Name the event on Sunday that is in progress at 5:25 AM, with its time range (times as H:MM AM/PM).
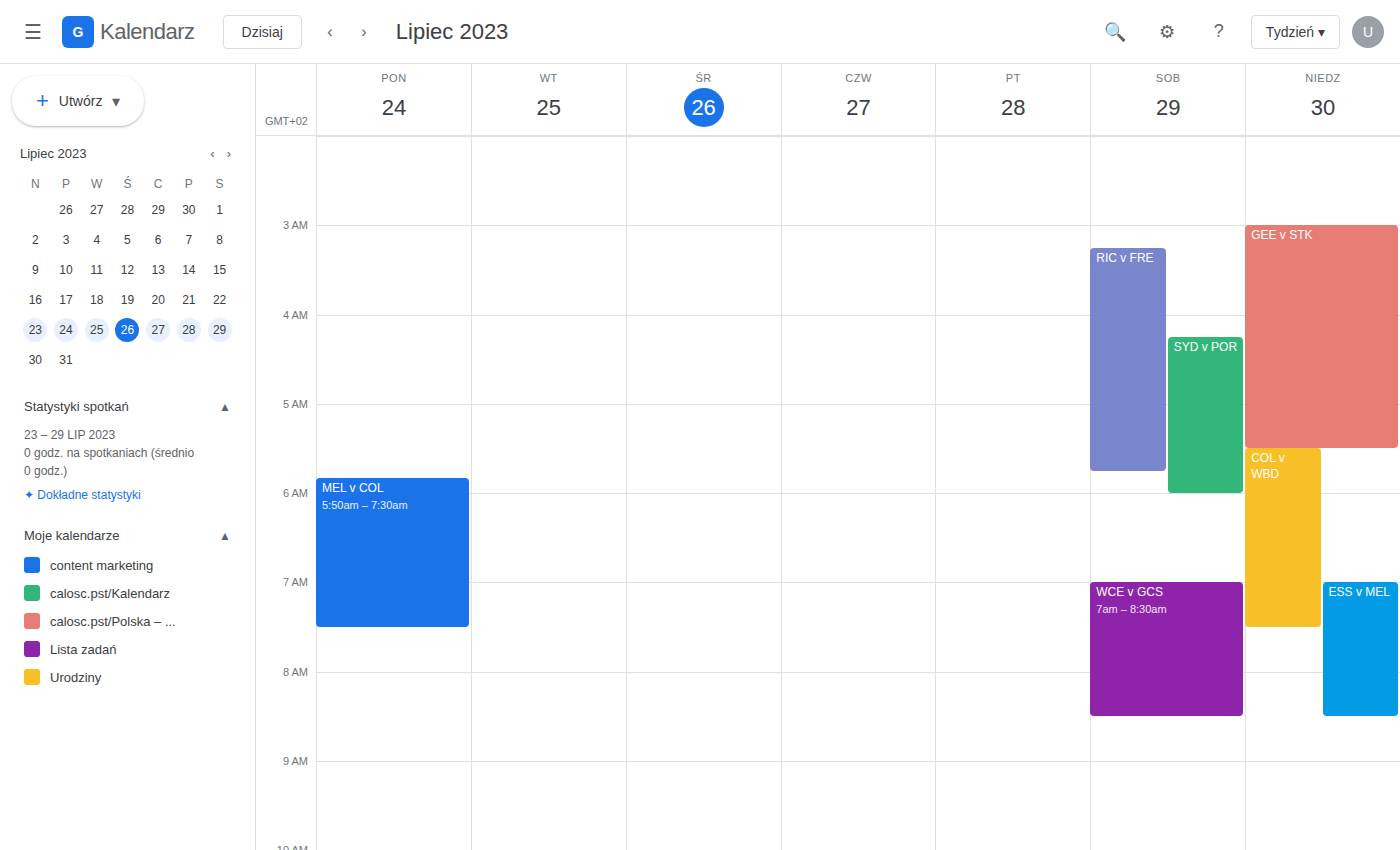
"GEE v STK", 3:00 AM to 5:30 AM